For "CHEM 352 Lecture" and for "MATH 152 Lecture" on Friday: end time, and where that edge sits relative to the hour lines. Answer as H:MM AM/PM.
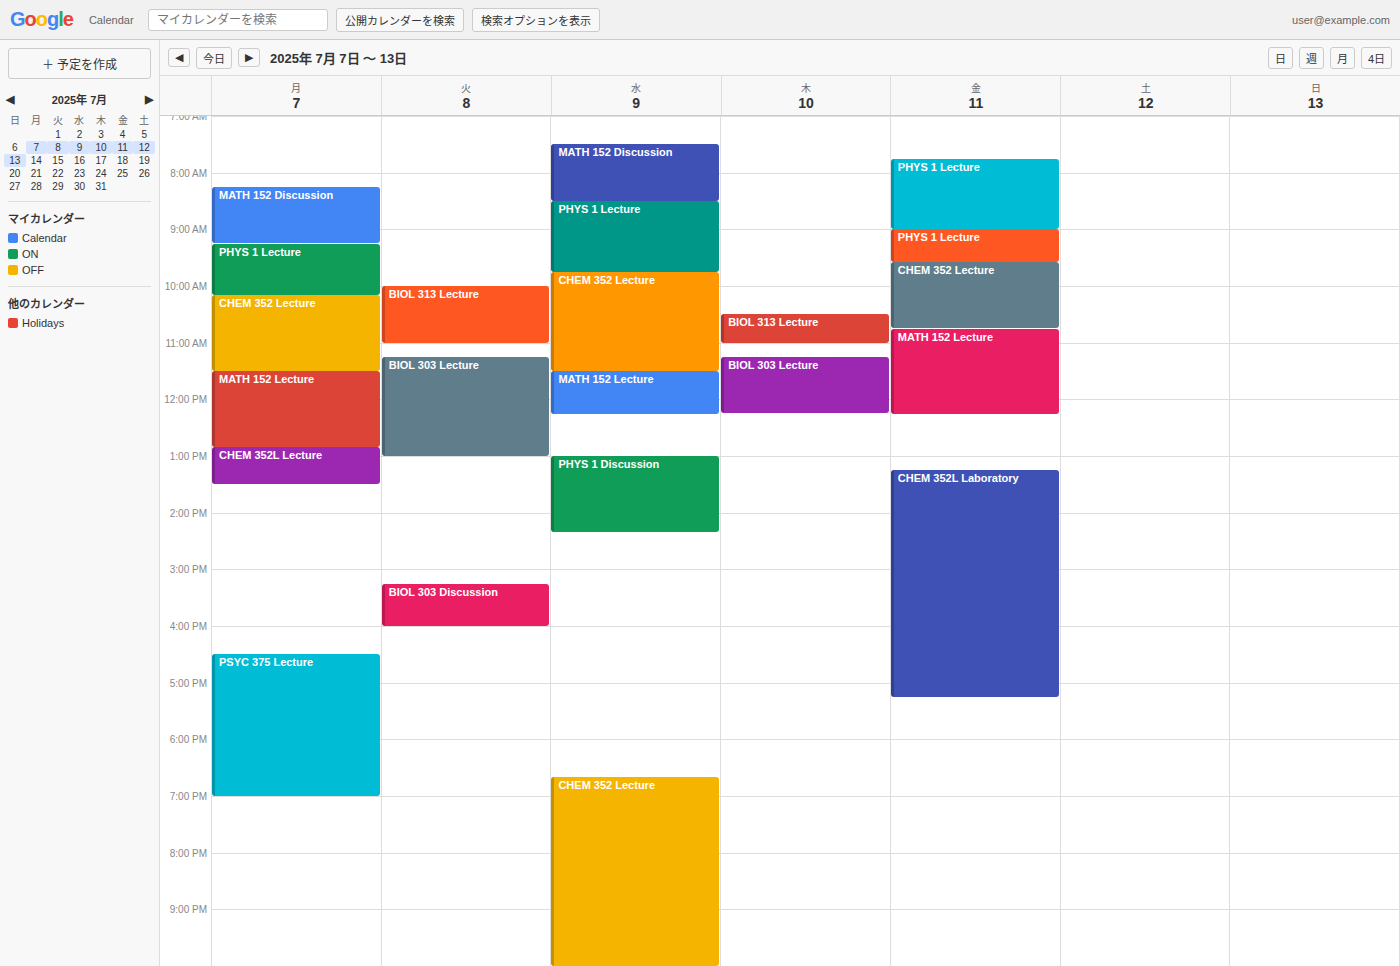
"CHEM 352 Lecture": 10:45 AM, neither: three quarters of the way from the 10 AM line to the 11 AM line. "MATH 152 Lecture": 12:15 PM, neither: a quarter of the way from the 12 PM line to the 1 PM line.